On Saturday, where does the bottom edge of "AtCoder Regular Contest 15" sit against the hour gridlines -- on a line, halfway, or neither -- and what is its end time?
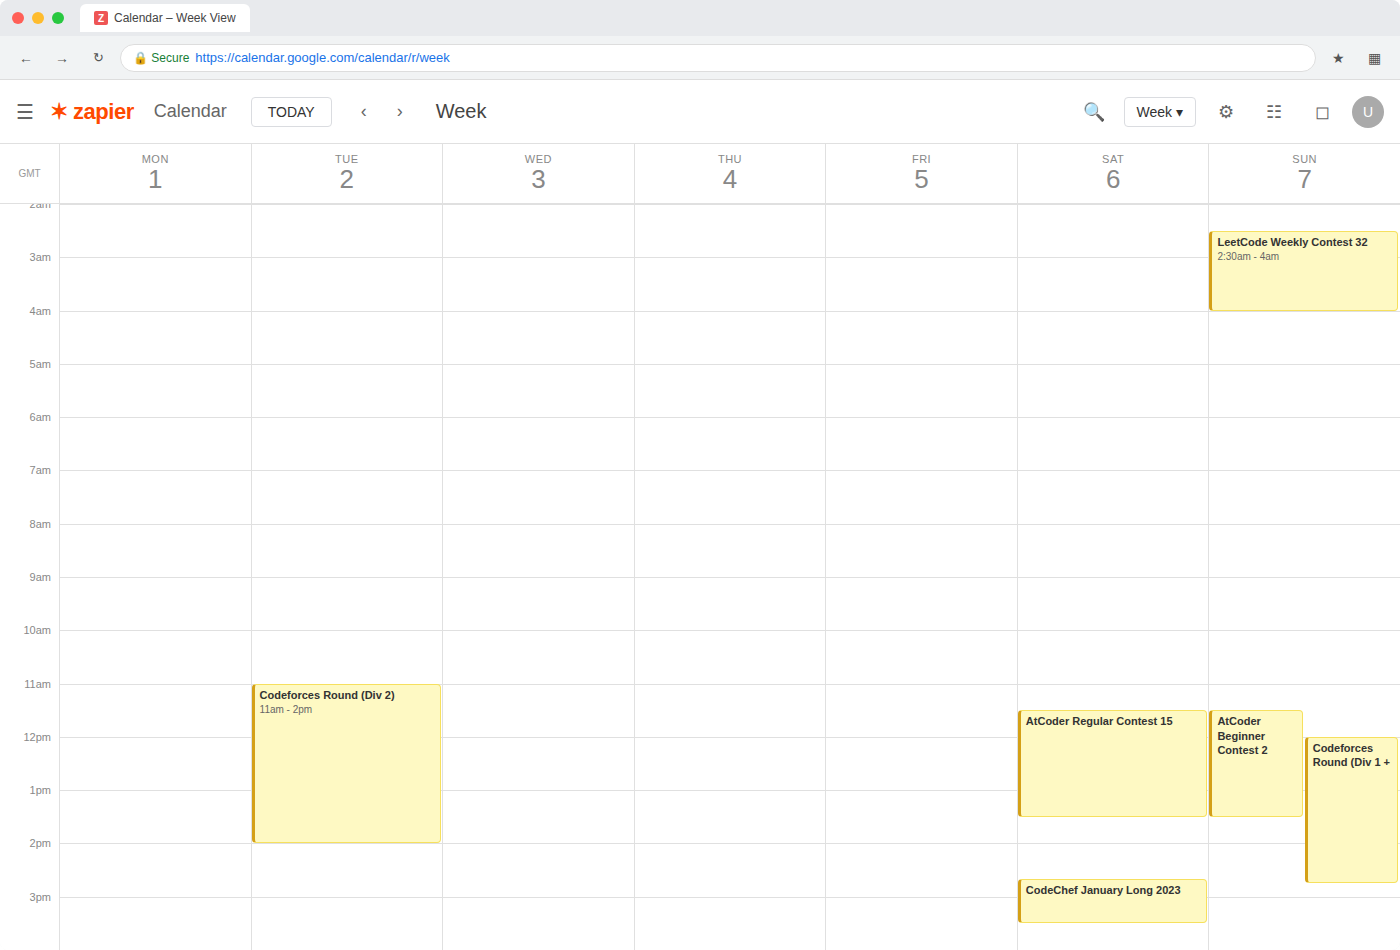
13:30 -- halfway between the 13:00 and 14:00 lines.